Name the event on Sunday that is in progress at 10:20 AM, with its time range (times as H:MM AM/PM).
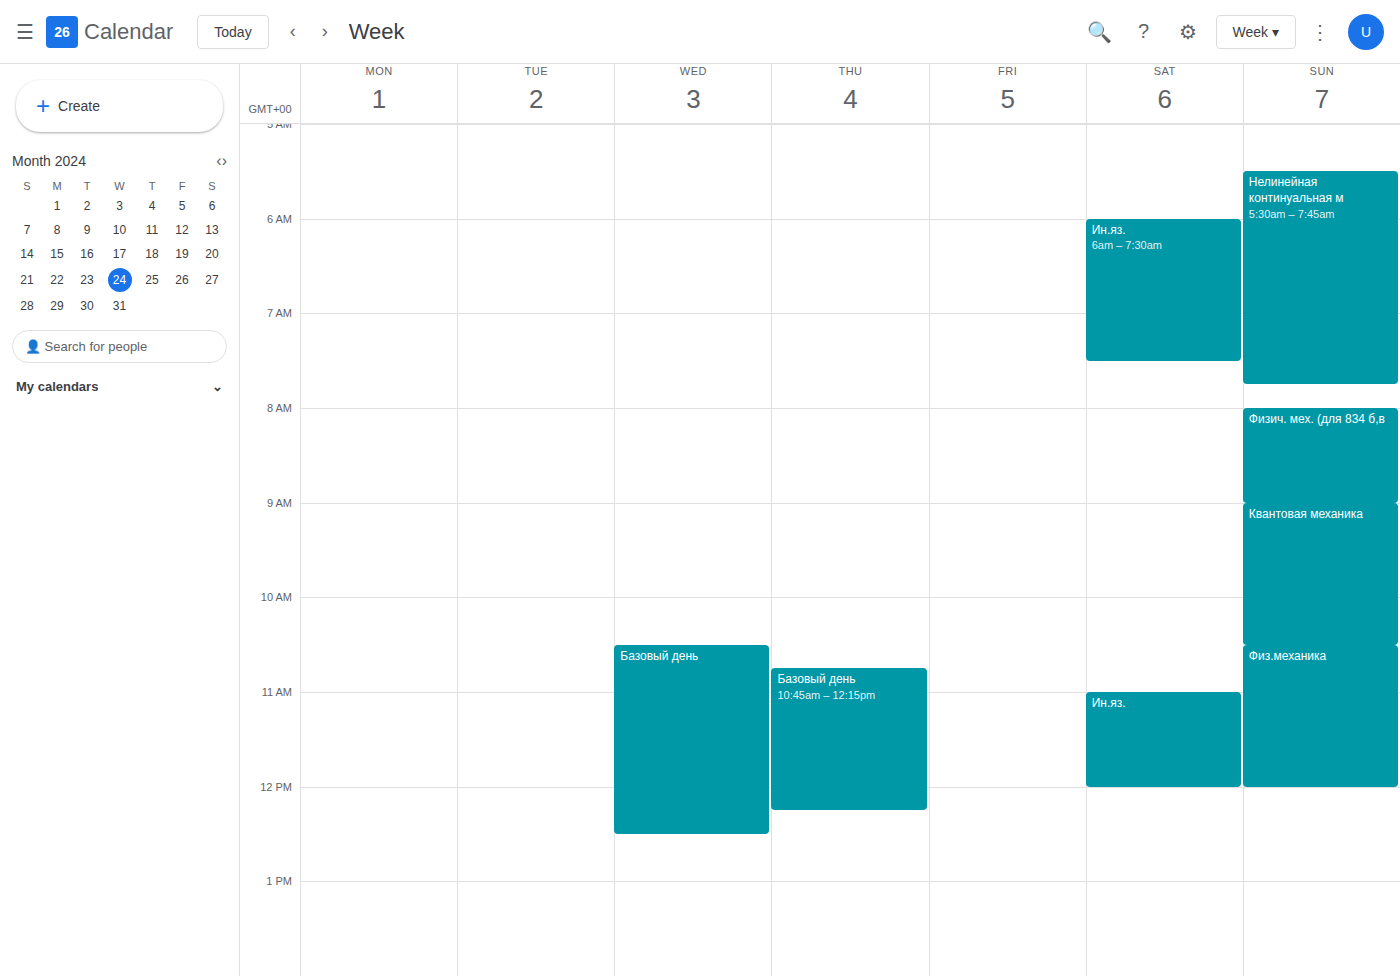
"Квантовая механика", 9:00 AM to 10:30 AM